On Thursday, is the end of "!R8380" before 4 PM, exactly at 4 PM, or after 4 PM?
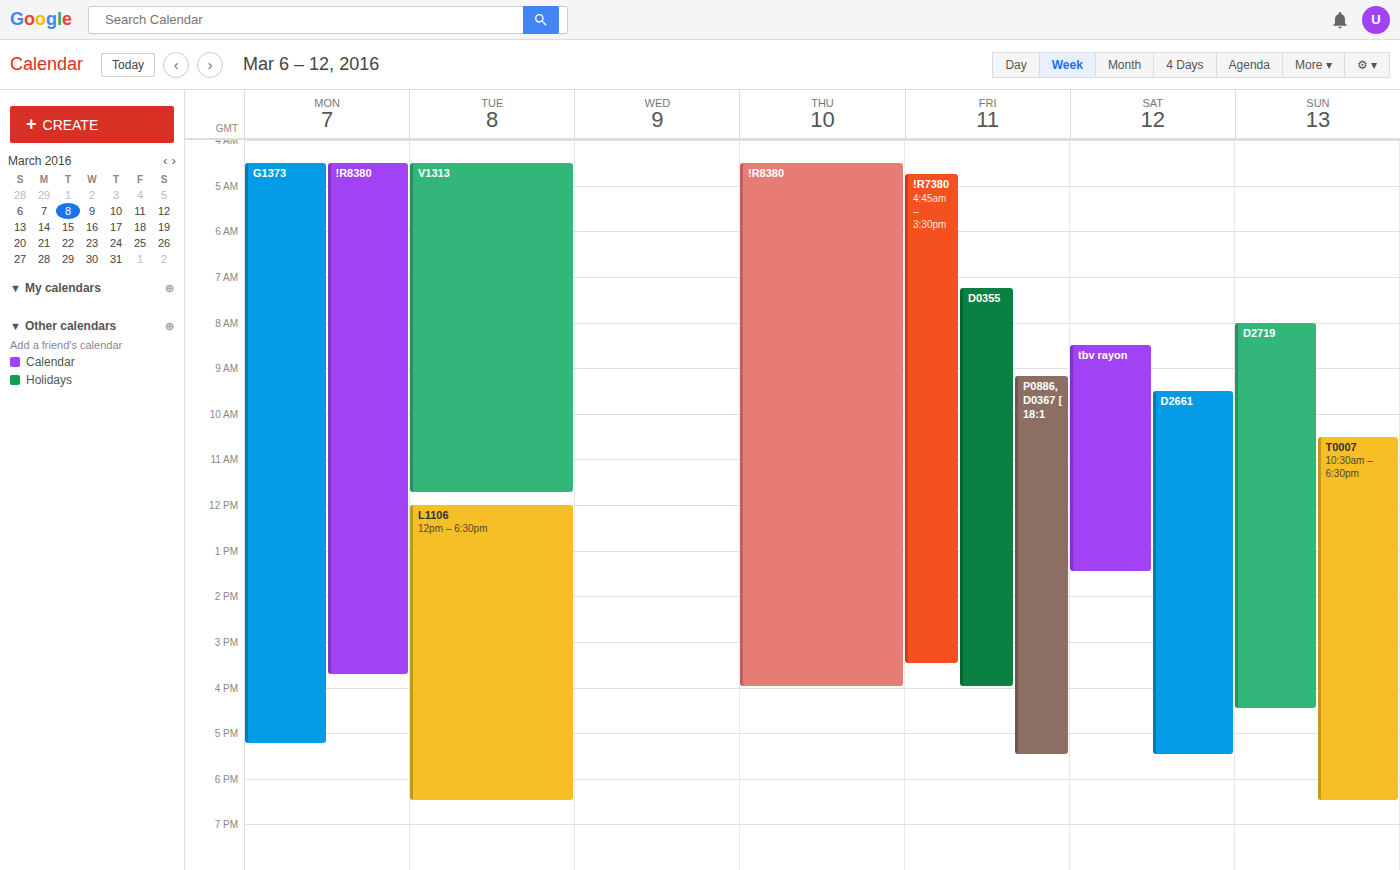
4:00 PM -- exactly at 4 PM, on the 4 PM line.